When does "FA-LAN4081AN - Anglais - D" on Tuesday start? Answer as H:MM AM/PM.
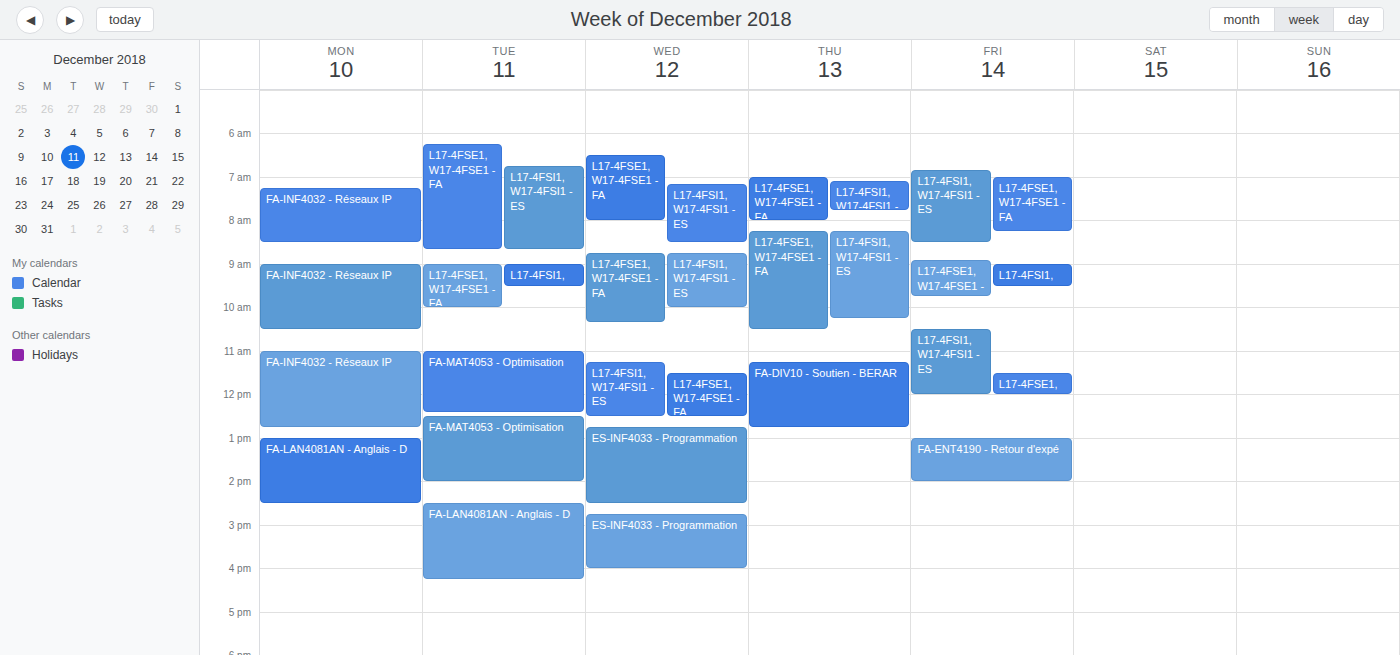
2:30 PM